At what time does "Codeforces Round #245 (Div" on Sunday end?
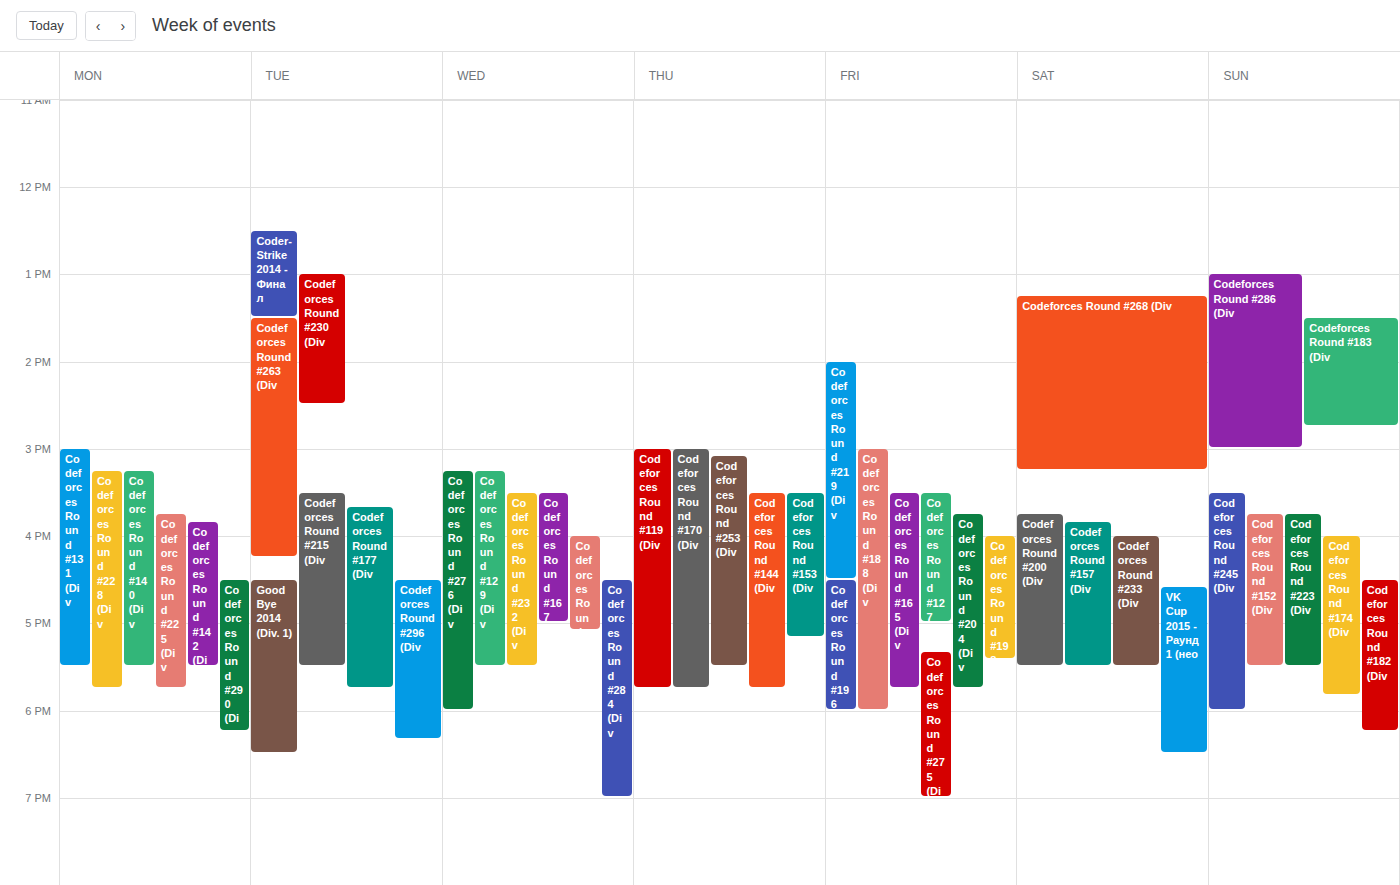
18:00